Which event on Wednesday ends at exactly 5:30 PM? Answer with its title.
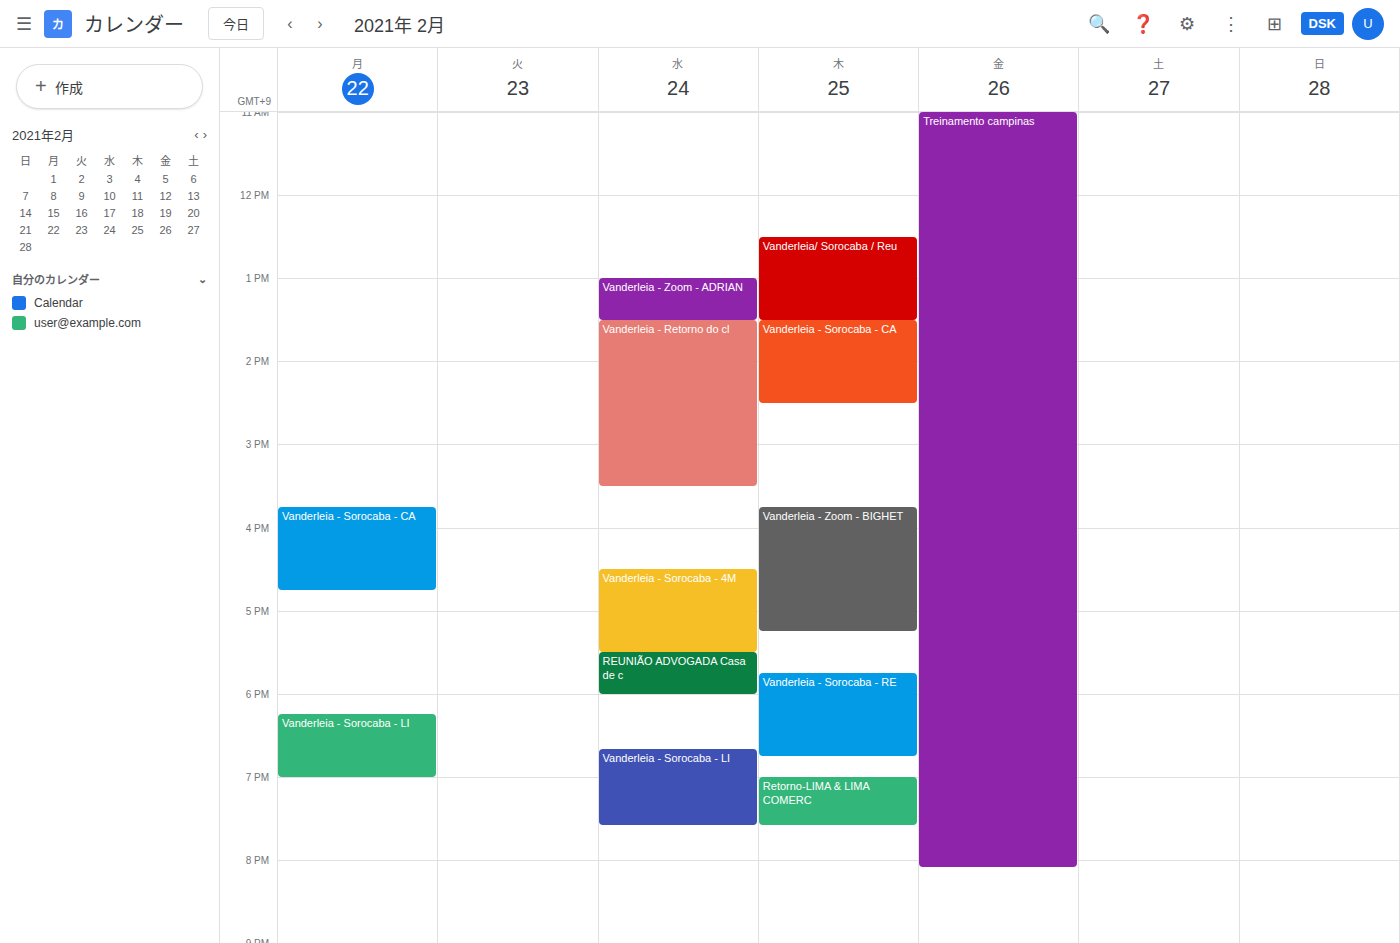
"Vanderleia - Sorocaba - 4M"